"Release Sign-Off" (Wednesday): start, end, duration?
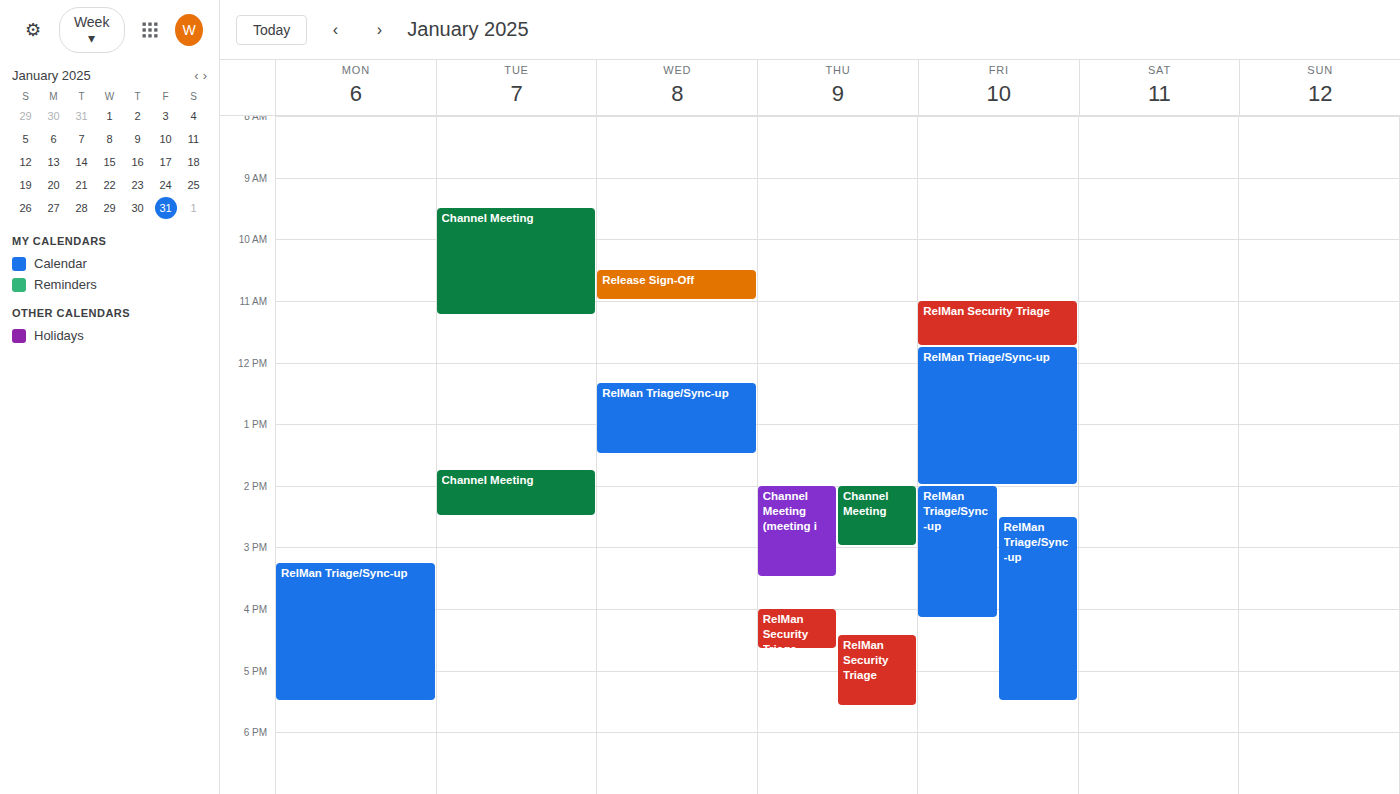
10:30 AM to 11:00 AM, 30 minutes